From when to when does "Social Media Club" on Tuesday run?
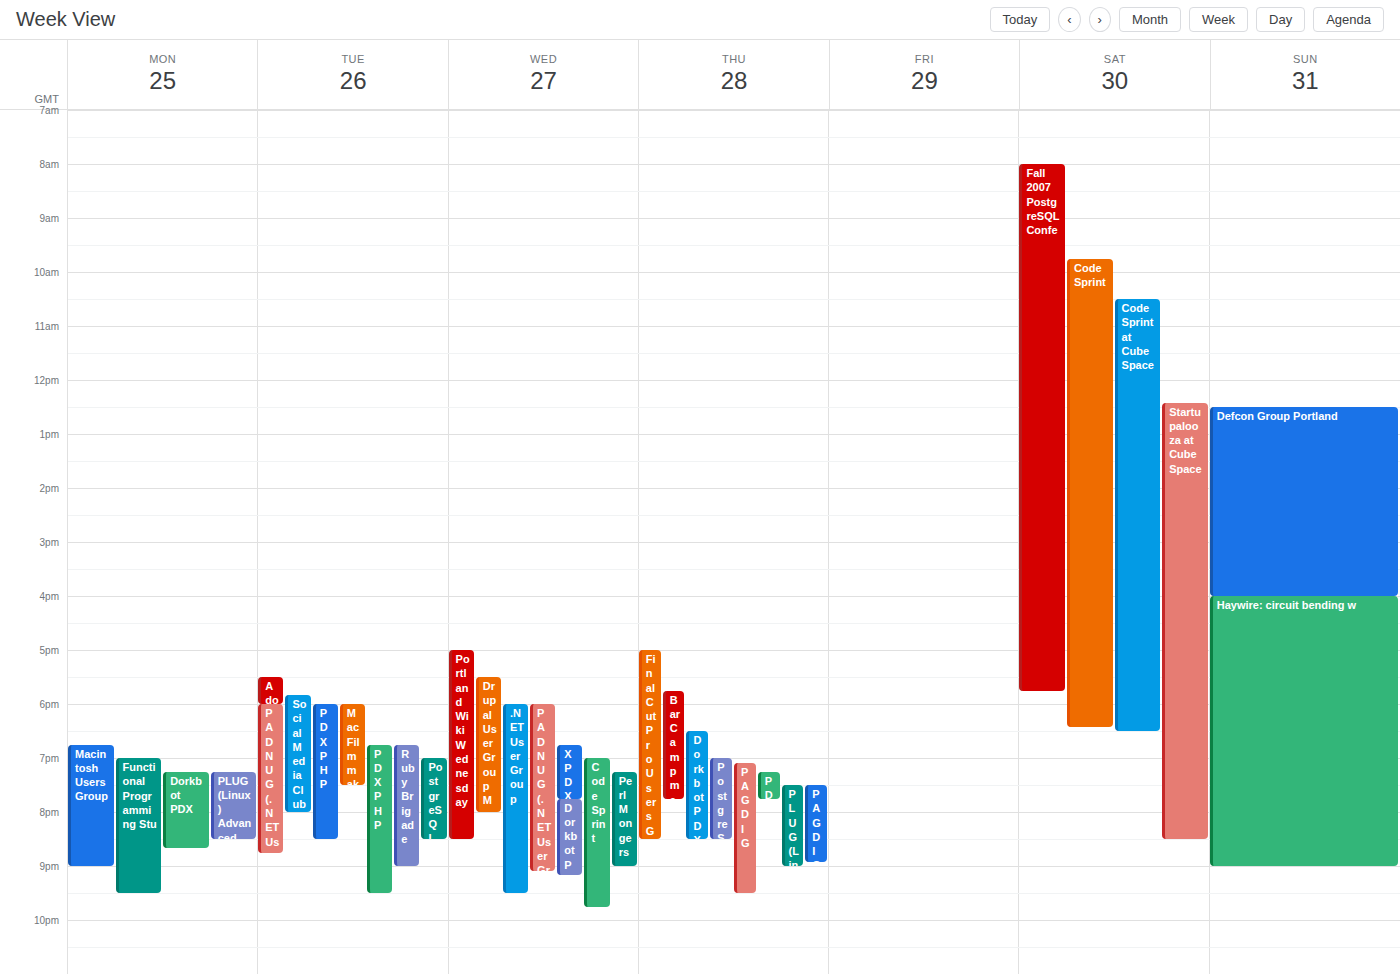
5:50 PM to 8:00 PM